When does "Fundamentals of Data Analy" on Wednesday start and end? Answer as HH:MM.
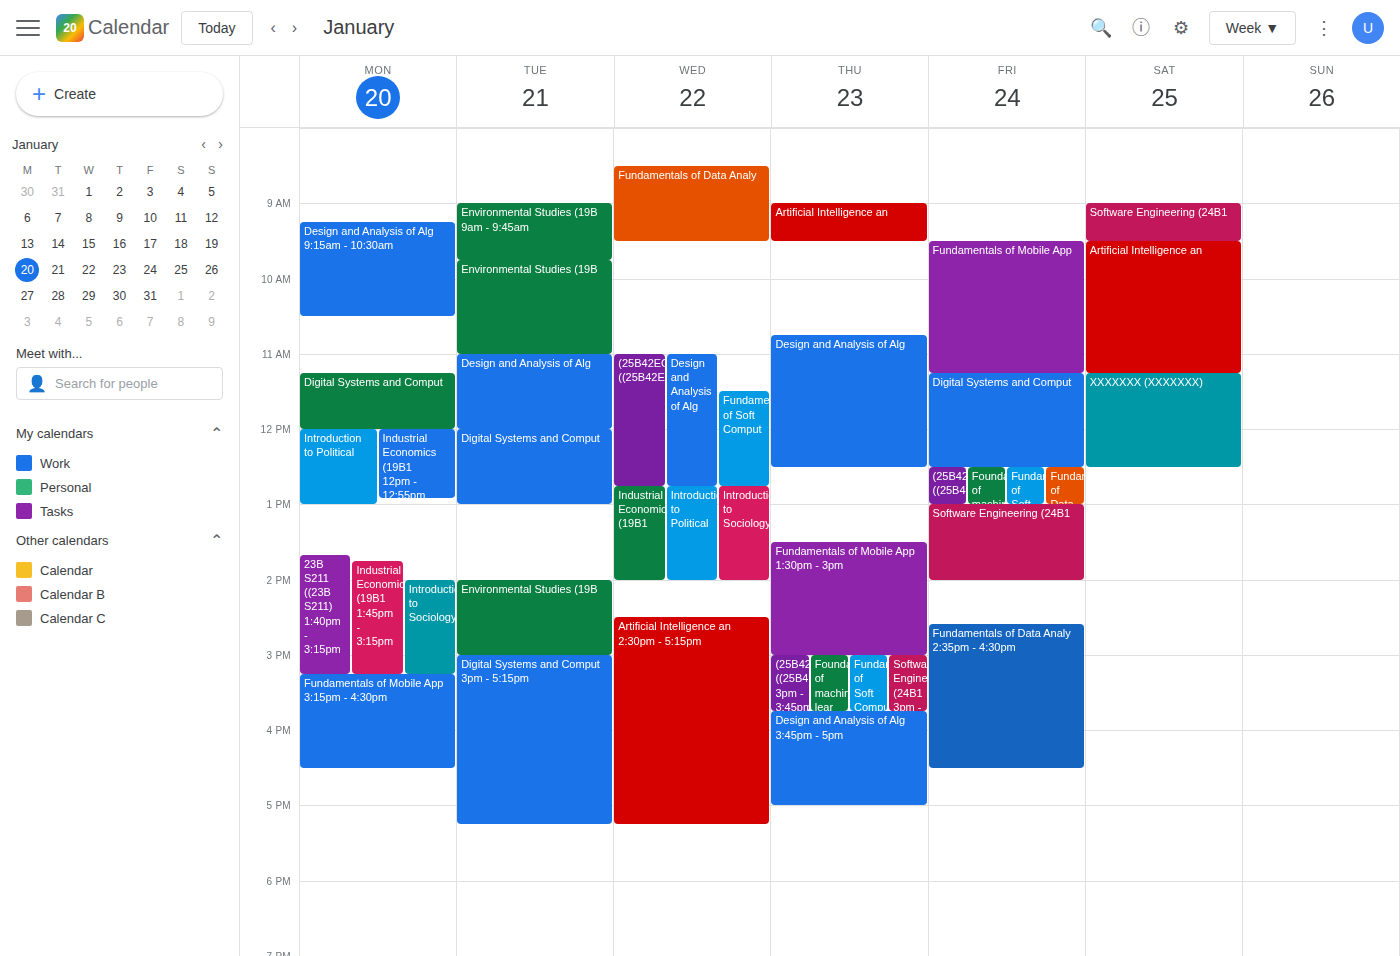
08:30 to 09:30